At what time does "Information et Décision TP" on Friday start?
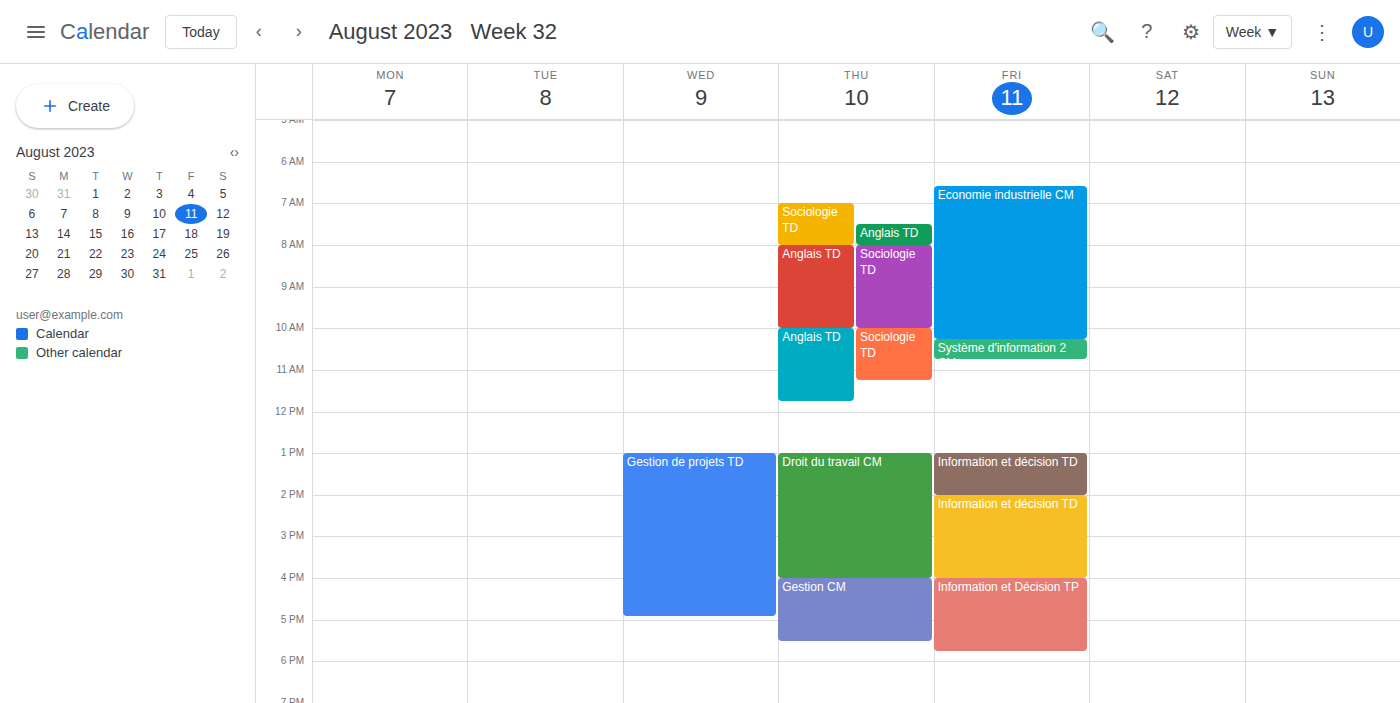
4:00 PM